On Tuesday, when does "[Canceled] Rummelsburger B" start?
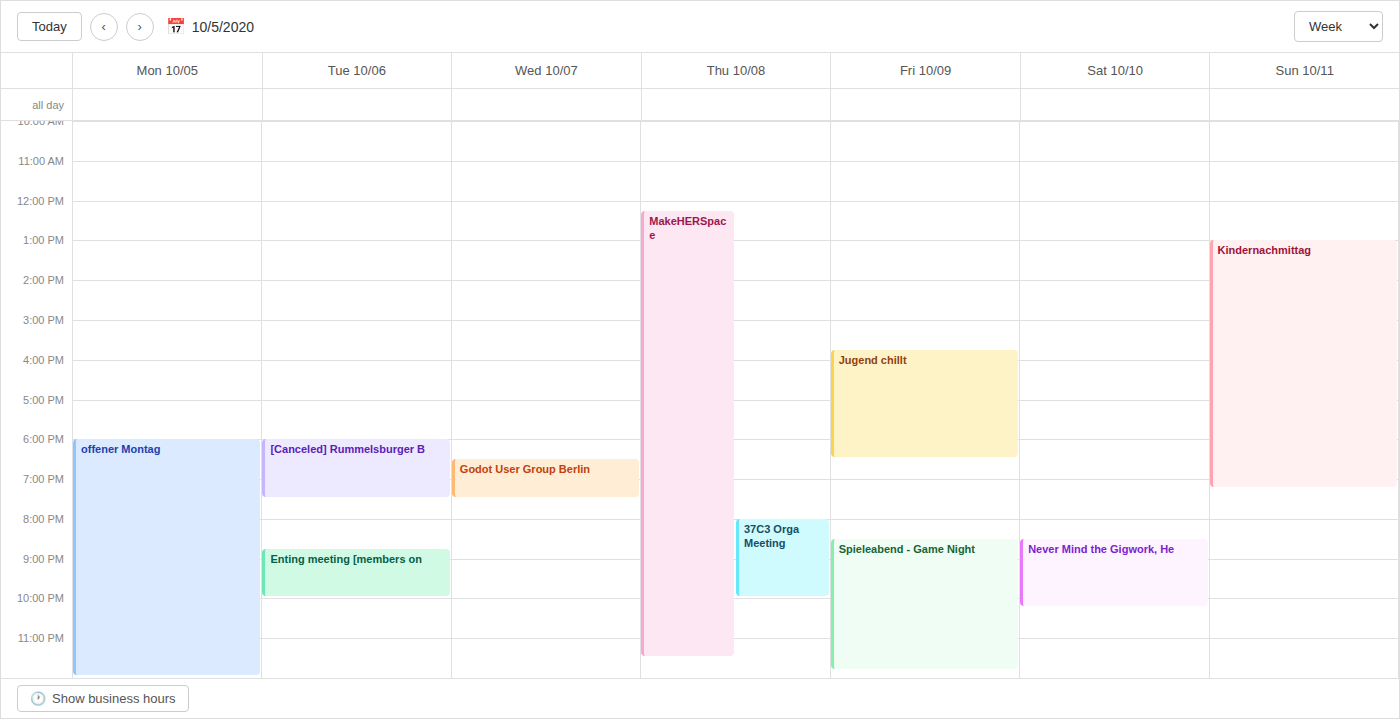
6:00 PM